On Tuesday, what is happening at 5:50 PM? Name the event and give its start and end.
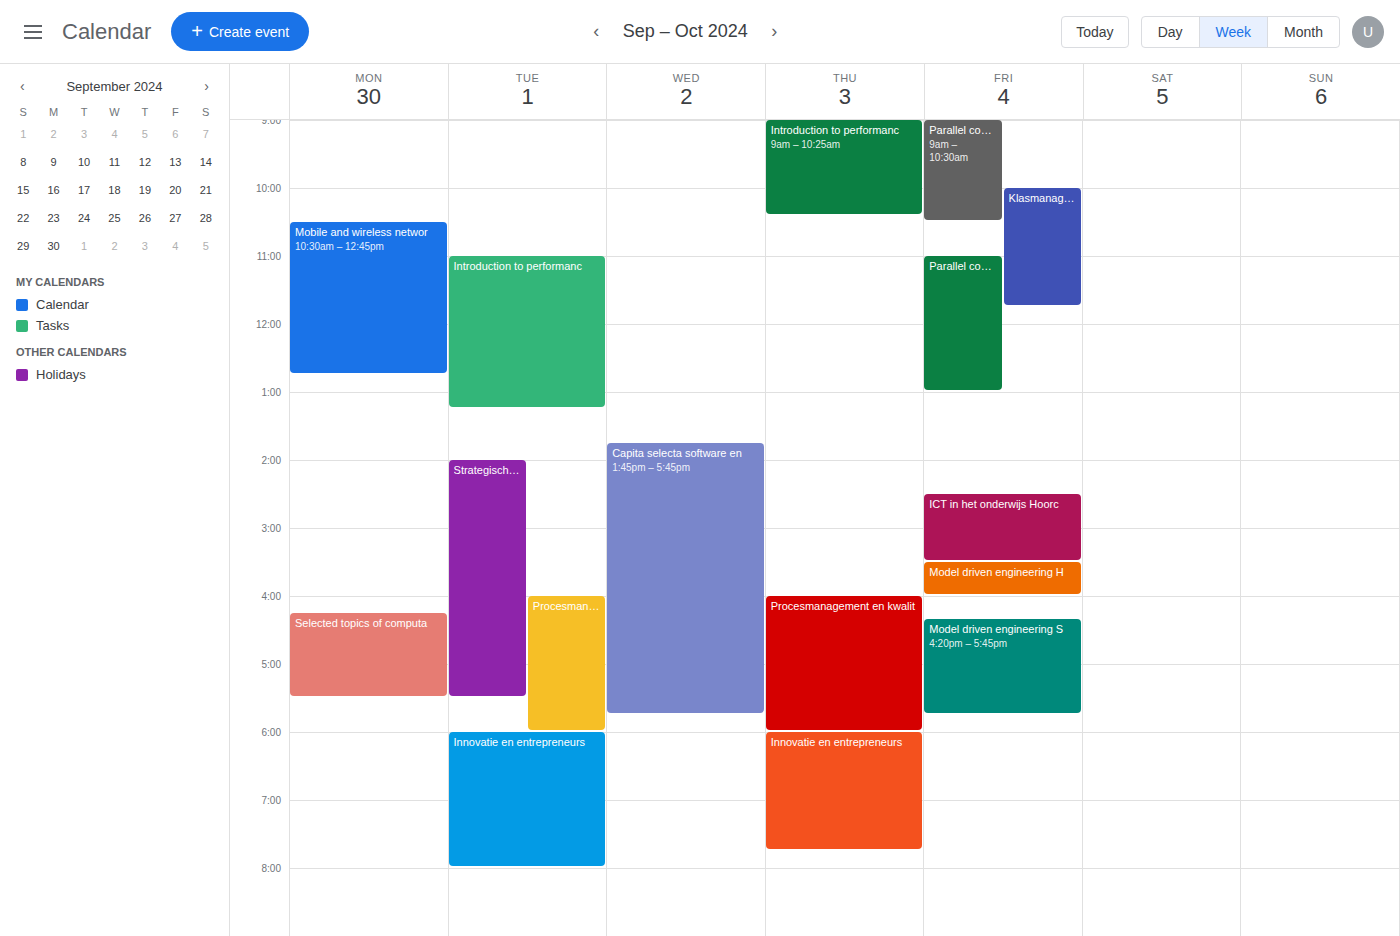
"Procesmanagement en kwalit", 4:00 PM to 6:00 PM